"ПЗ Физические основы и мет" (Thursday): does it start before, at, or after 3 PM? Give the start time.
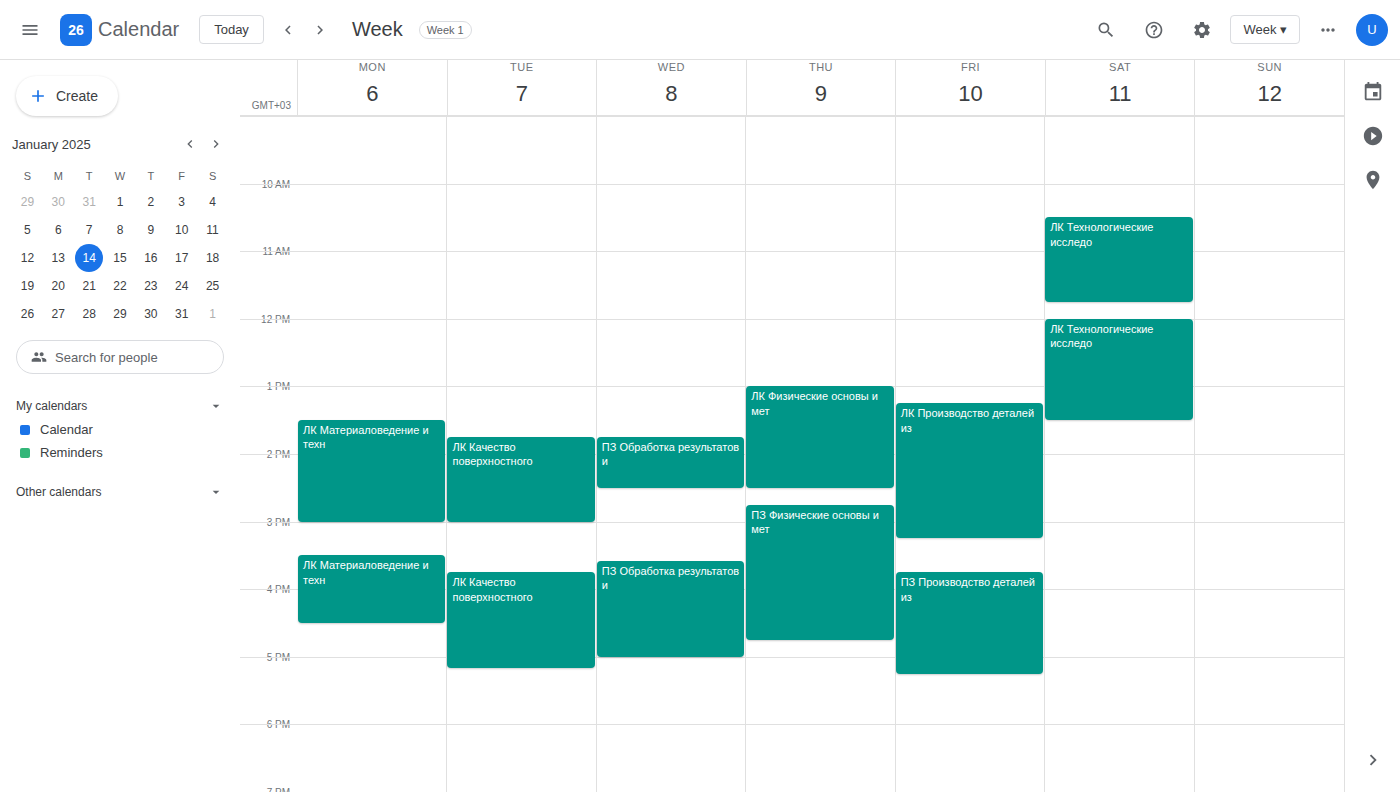
2:45 PM -- before 3 PM, 15 minutes above the 3 PM line.